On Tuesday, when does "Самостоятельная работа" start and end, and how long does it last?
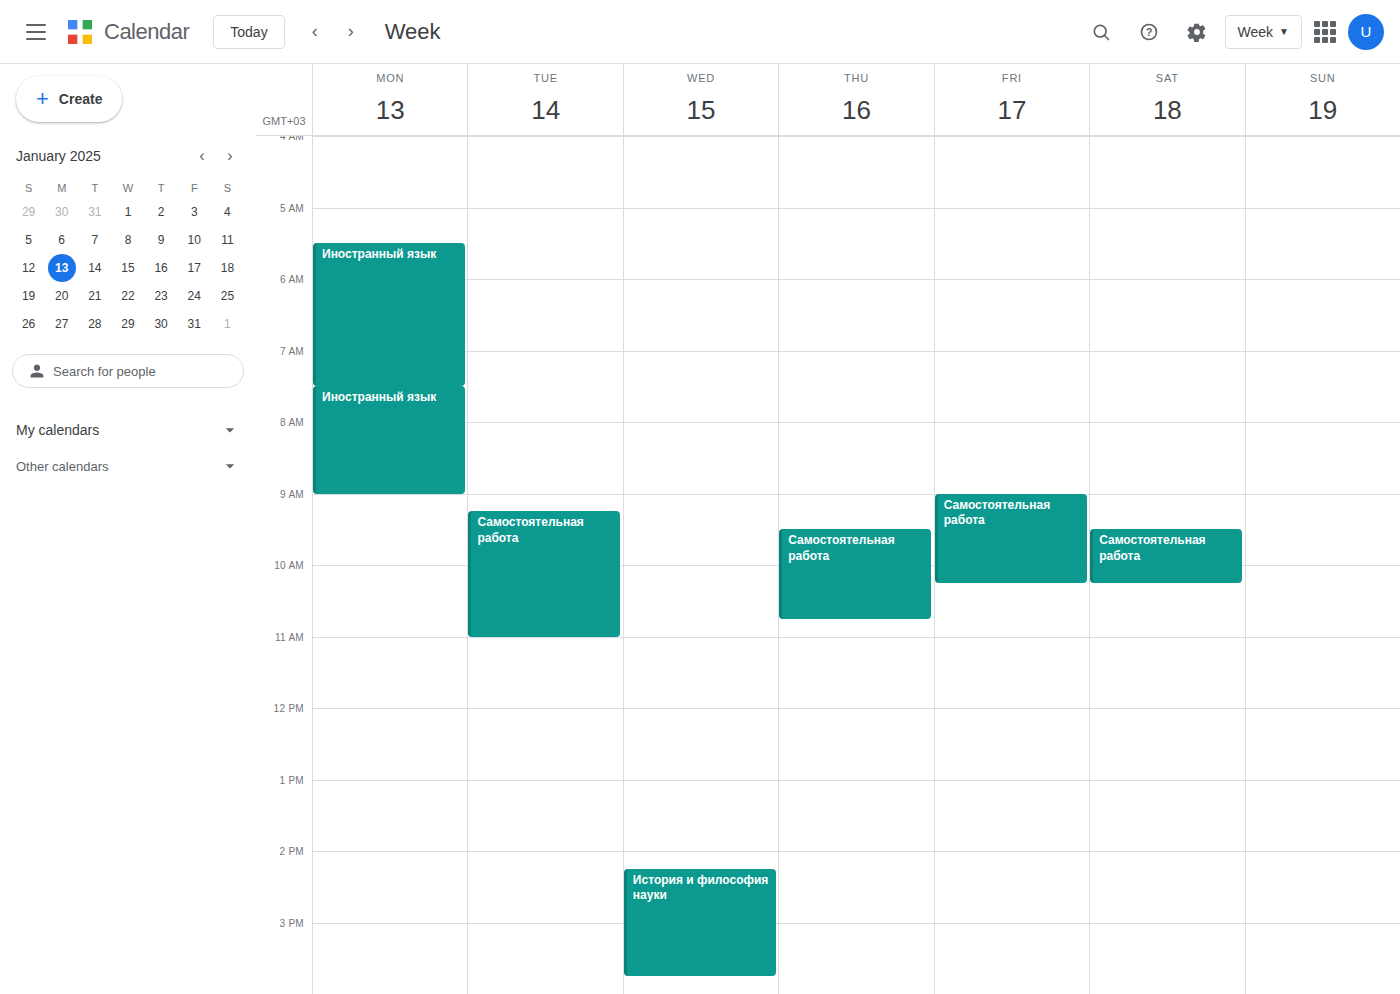
9:15 AM to 11:00 AM, 1 hour 45 minutes